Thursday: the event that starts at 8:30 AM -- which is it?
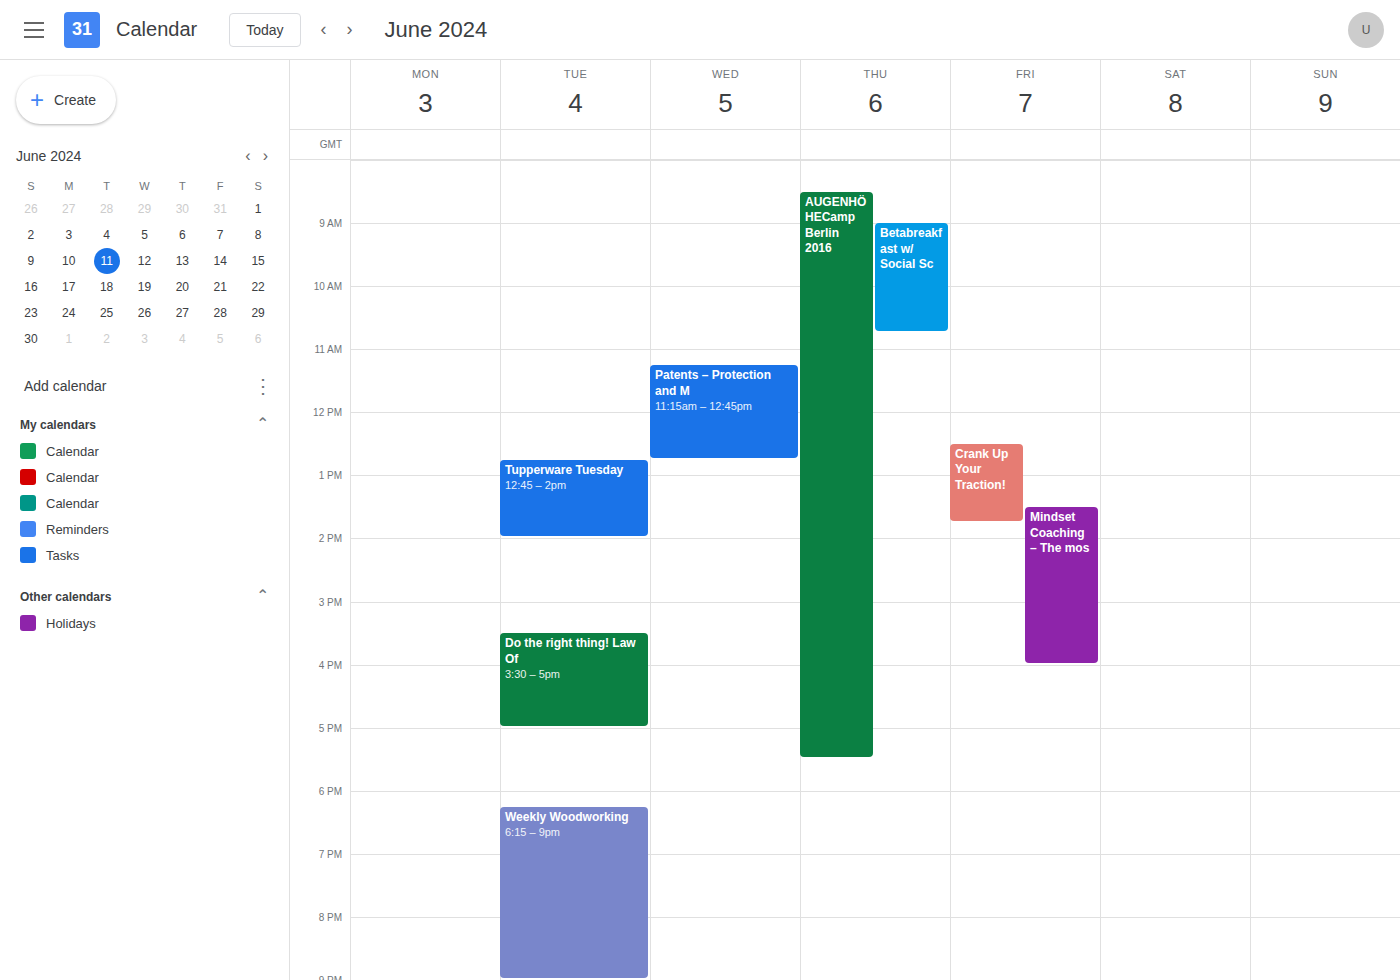
"AUGENHÖHECamp Berlin 2016"